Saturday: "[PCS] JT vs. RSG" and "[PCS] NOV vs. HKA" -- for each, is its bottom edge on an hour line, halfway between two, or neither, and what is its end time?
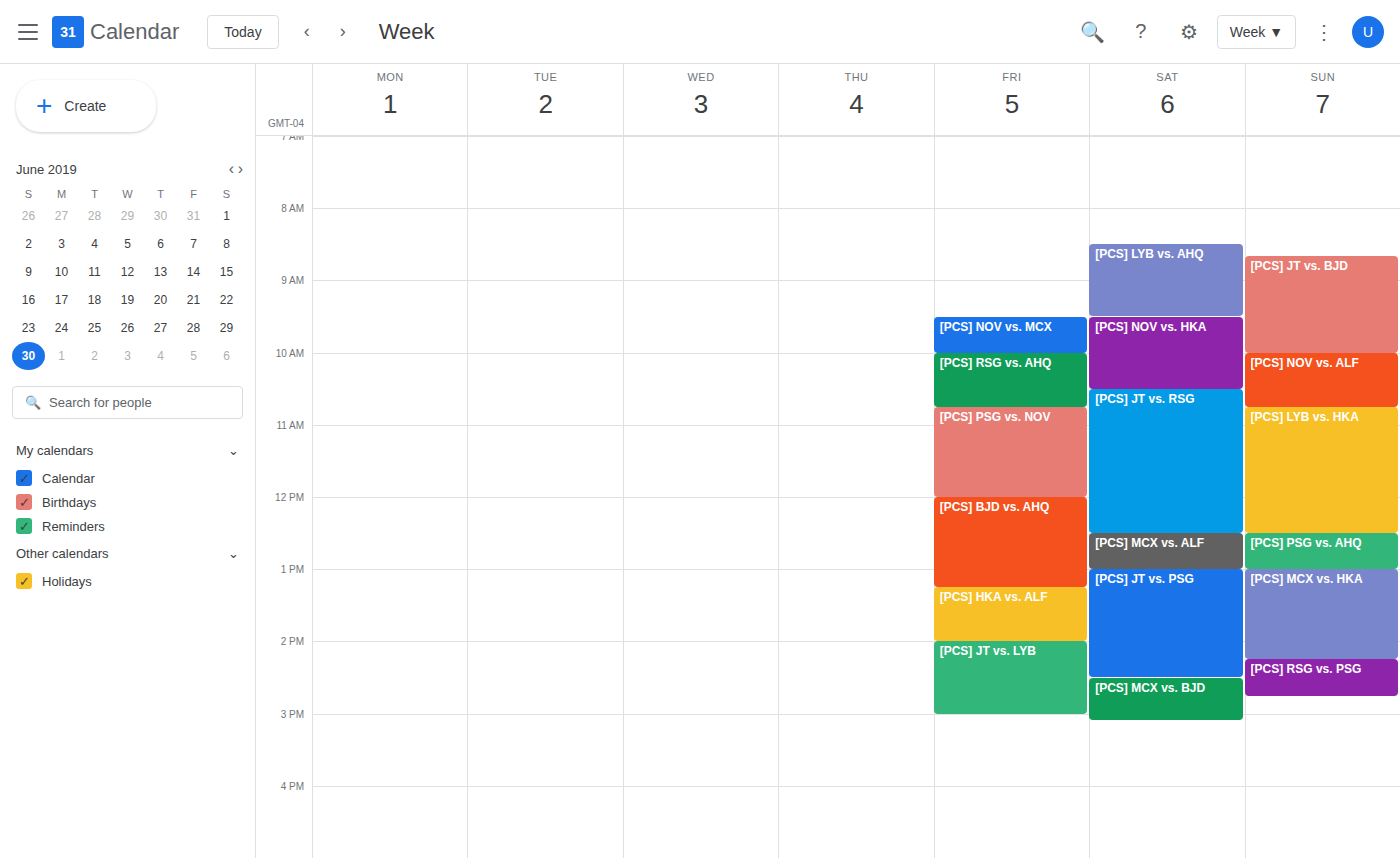
"[PCS] JT vs. RSG": 12:30 PM, halfway between the 12 PM and 1 PM lines. "[PCS] NOV vs. HKA": 10:30 AM, halfway between the 10 AM and 11 AM lines.